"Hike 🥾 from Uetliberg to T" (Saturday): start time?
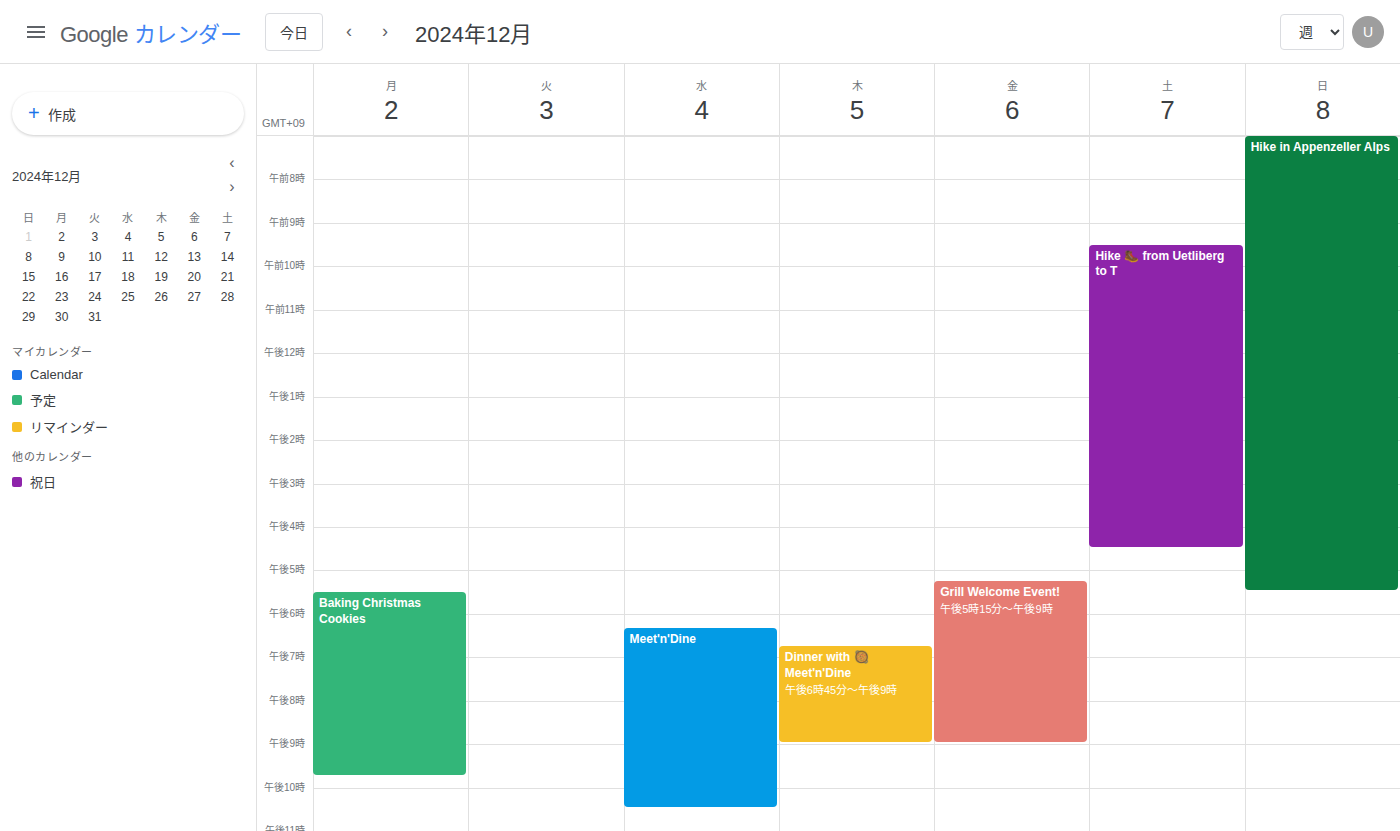
09:30